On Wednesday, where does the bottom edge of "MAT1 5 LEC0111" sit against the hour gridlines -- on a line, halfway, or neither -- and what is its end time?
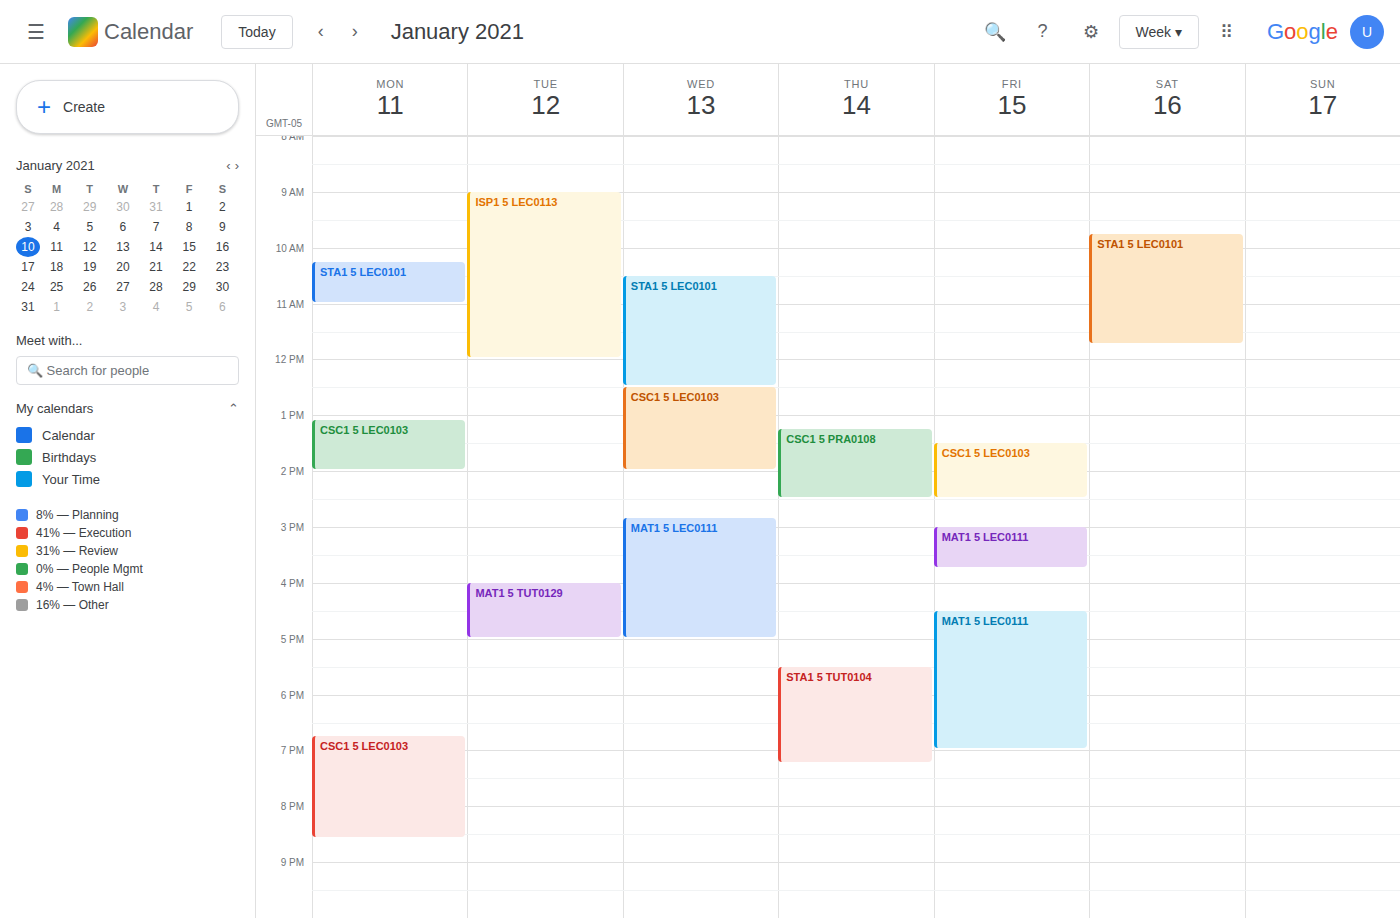
5:00 PM -- exactly on the 5 PM line.